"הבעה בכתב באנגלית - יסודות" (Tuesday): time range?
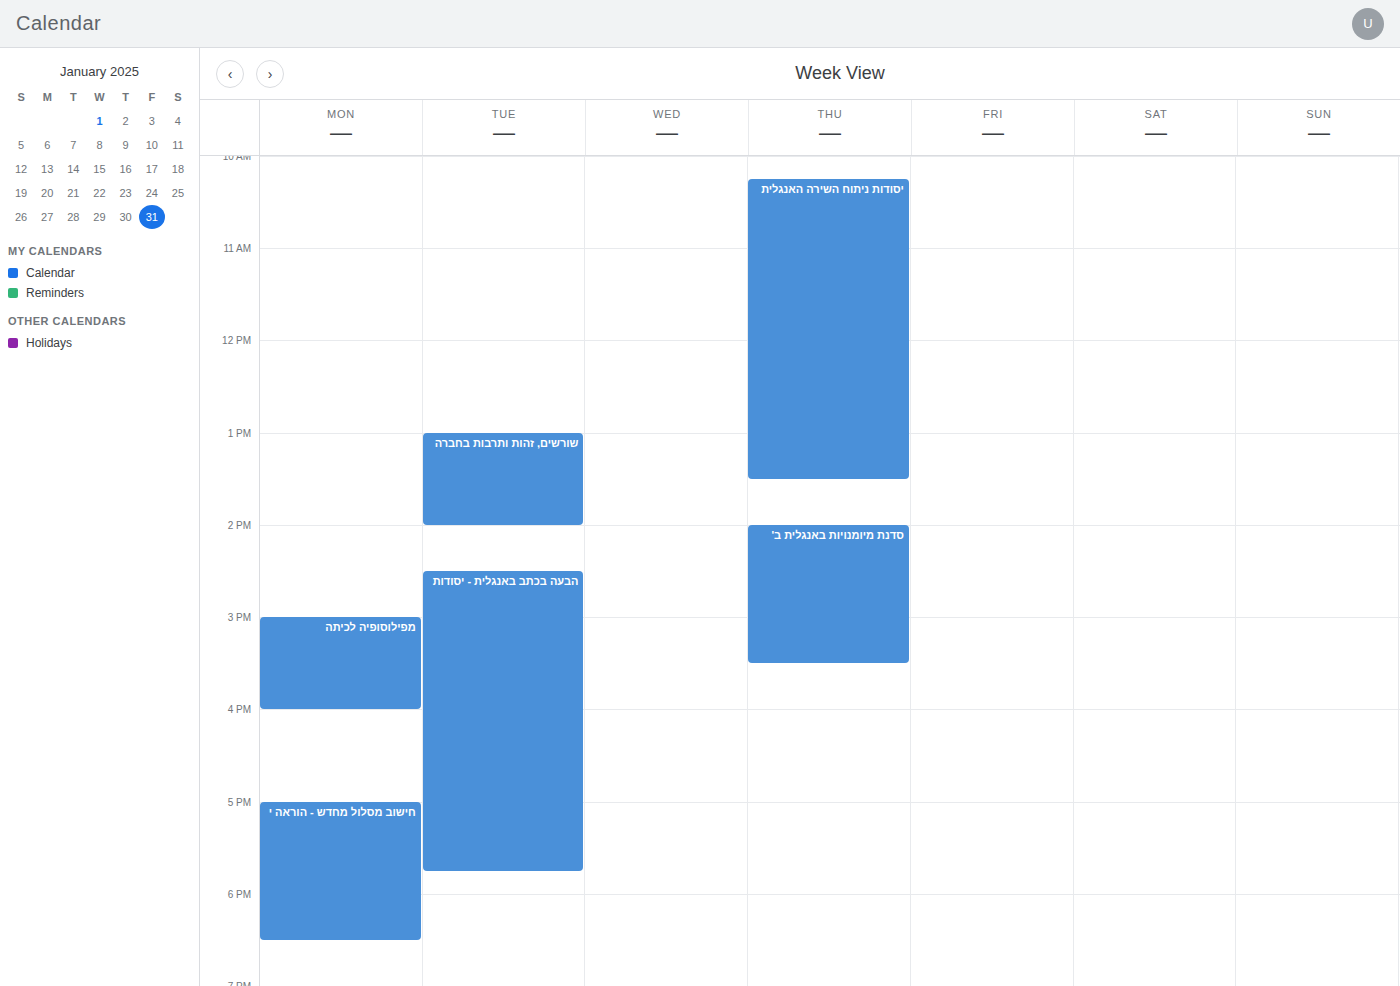
14:30 to 17:45